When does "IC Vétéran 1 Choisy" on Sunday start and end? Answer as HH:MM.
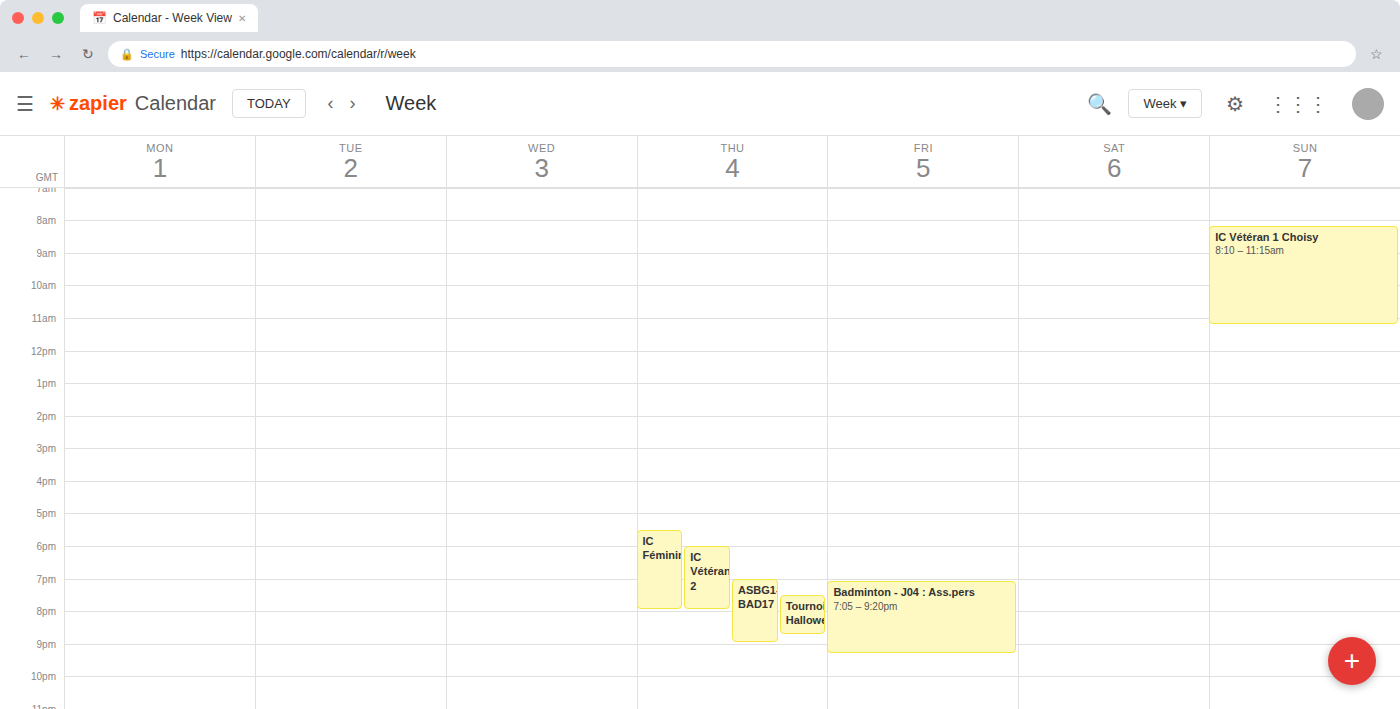
08:10 to 11:15